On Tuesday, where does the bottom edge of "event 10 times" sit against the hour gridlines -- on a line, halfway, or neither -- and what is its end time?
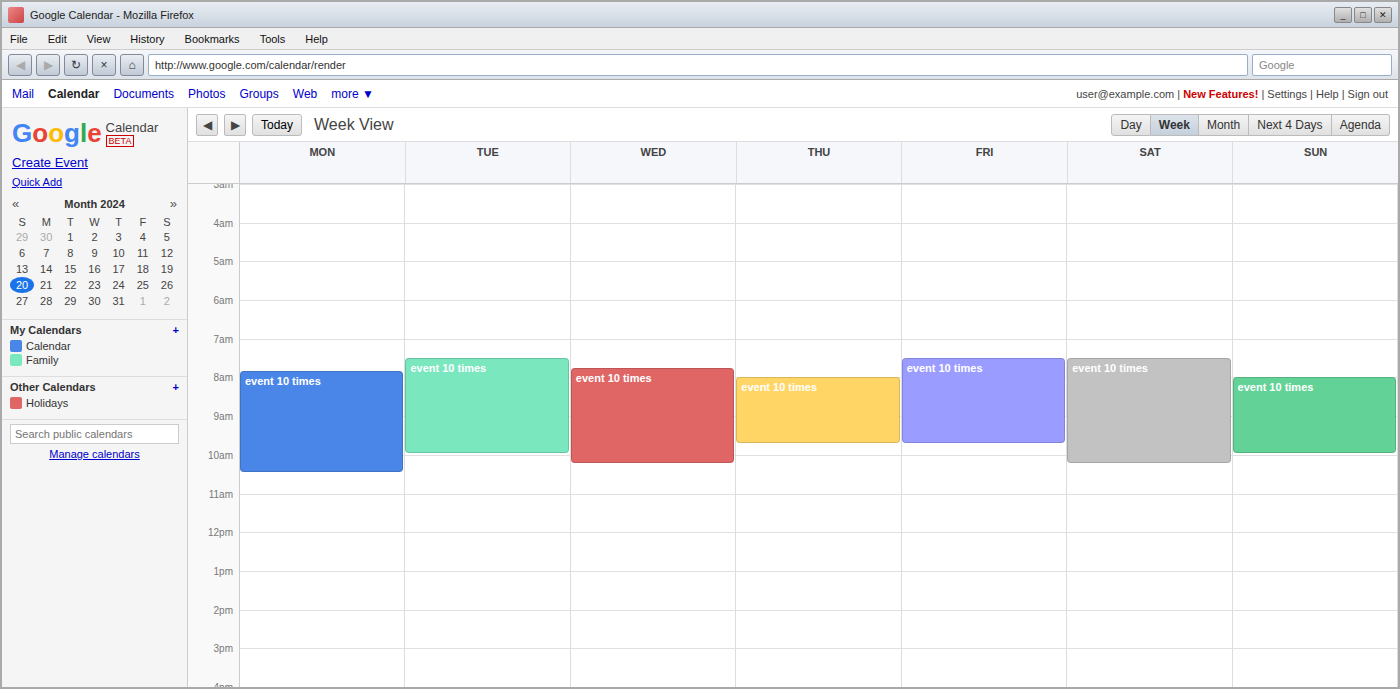
10:00 AM -- exactly on the 10 AM line.